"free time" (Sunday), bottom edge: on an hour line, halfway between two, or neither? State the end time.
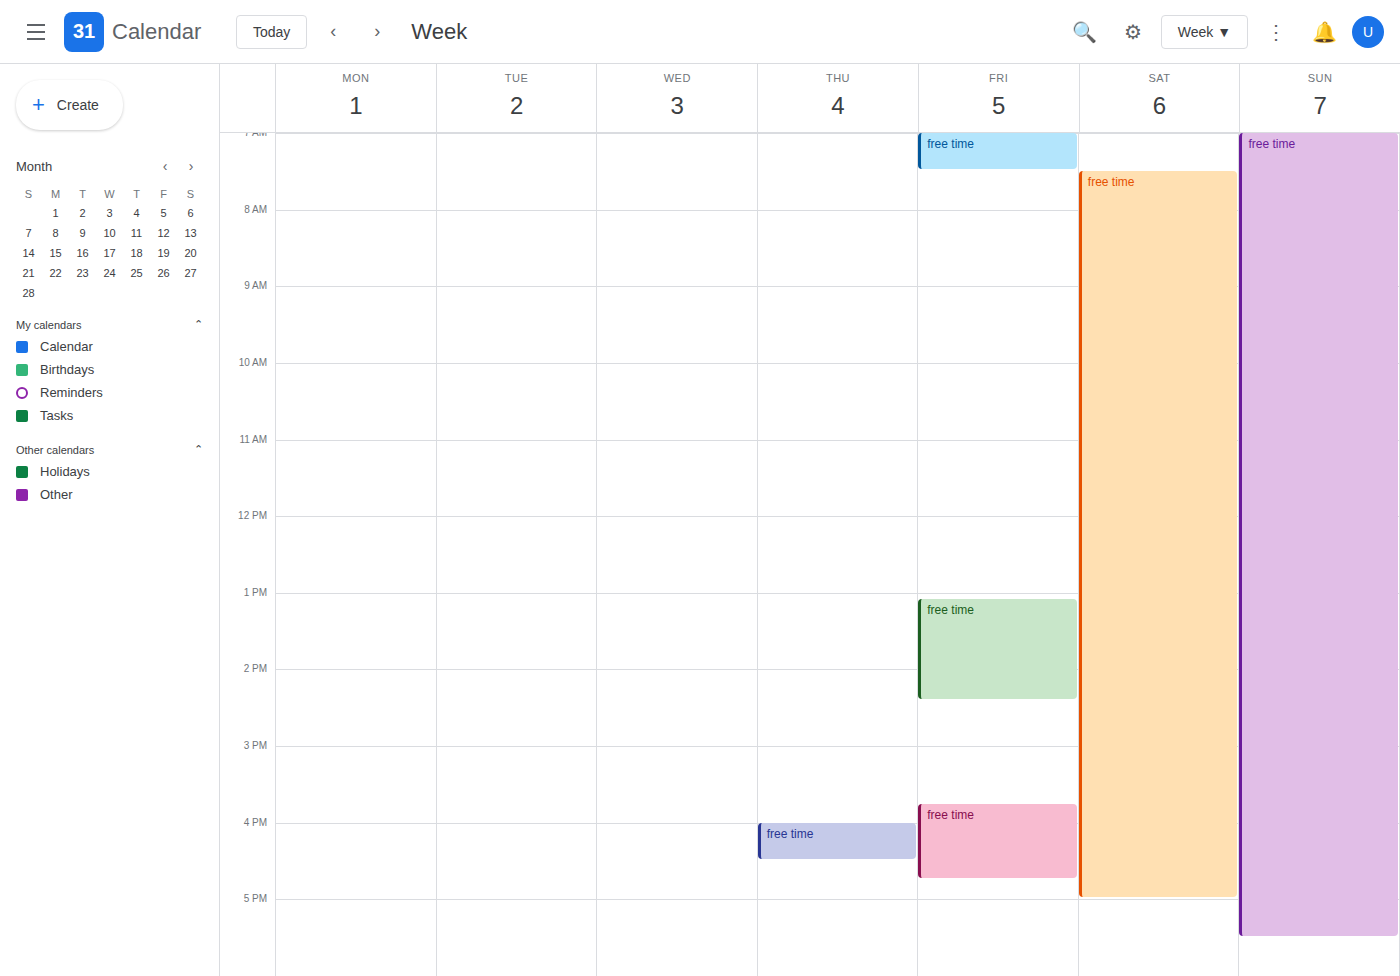
5:30 PM -- halfway between the 5 PM and 6 PM lines.